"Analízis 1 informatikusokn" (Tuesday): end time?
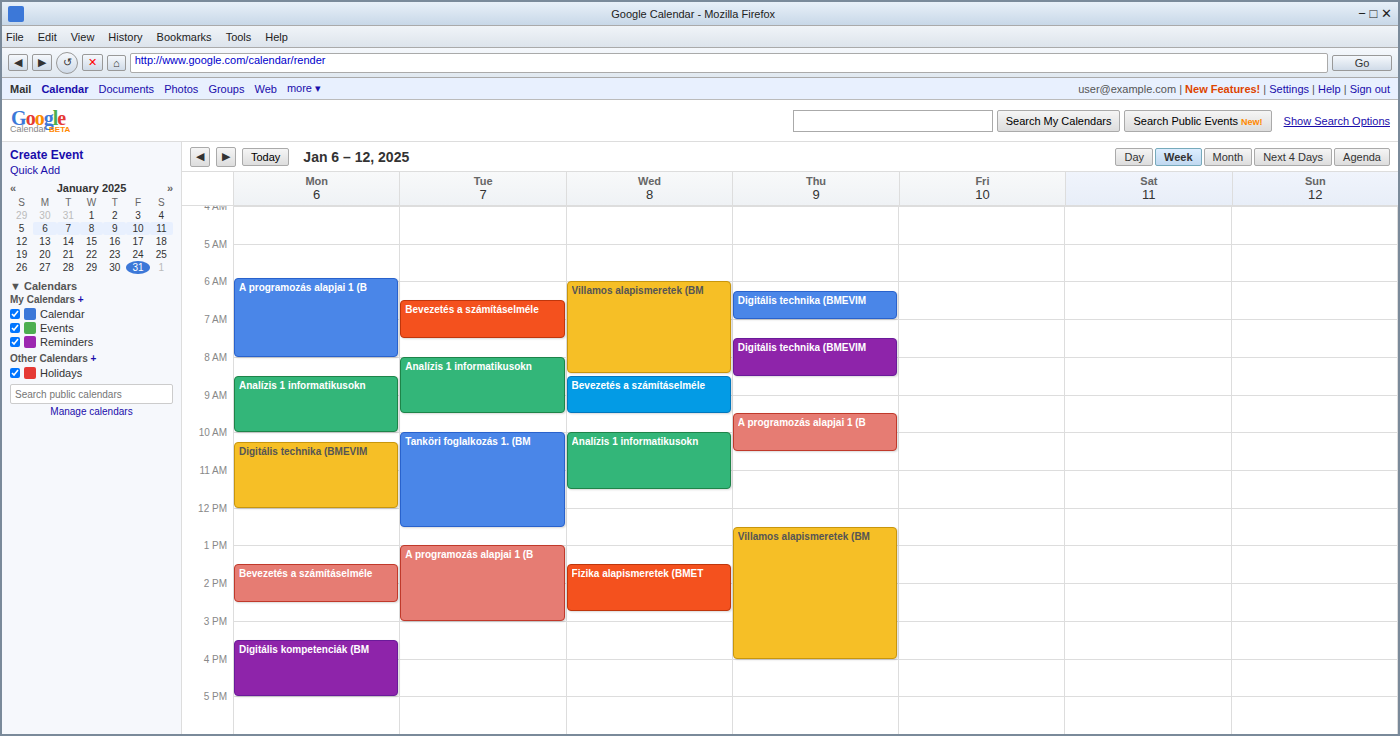
9:30 AM